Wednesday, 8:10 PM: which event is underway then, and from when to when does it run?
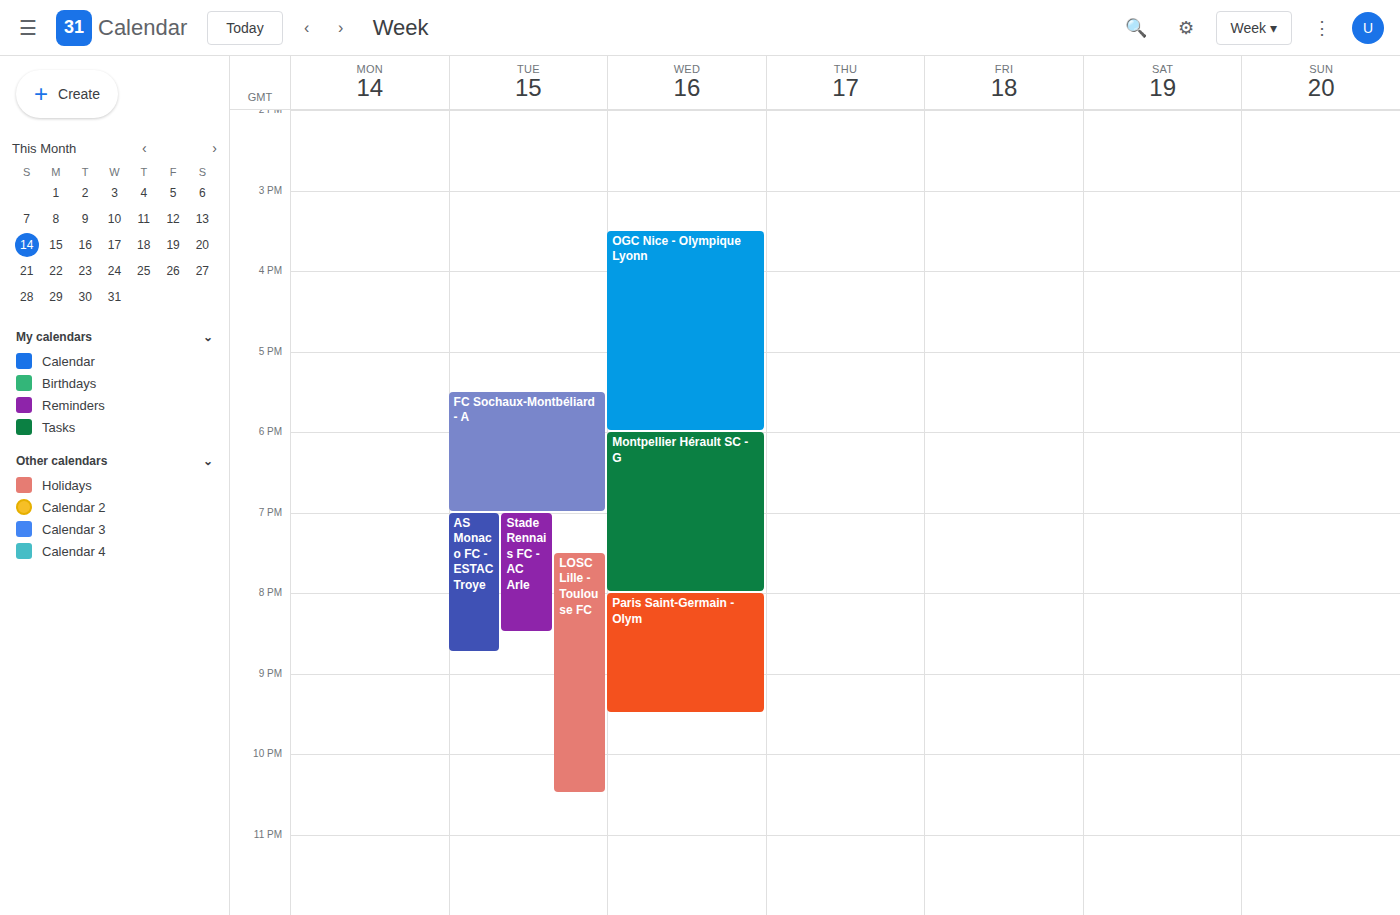
"Paris Saint-Germain - Olym", 8:00 PM to 9:30 PM